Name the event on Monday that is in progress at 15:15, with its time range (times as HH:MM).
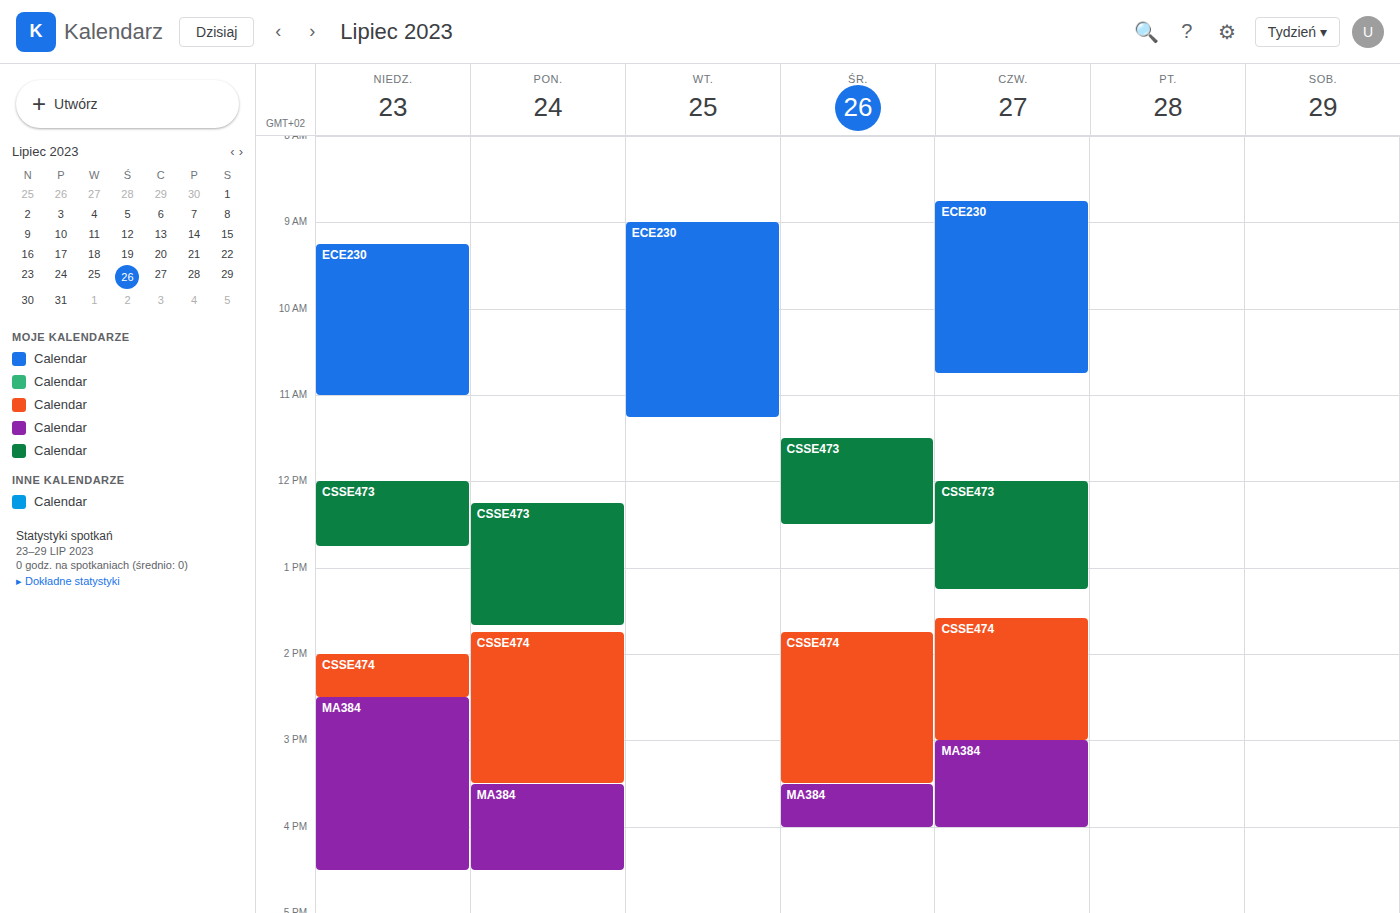
"CSSE474", 13:45 to 15:30